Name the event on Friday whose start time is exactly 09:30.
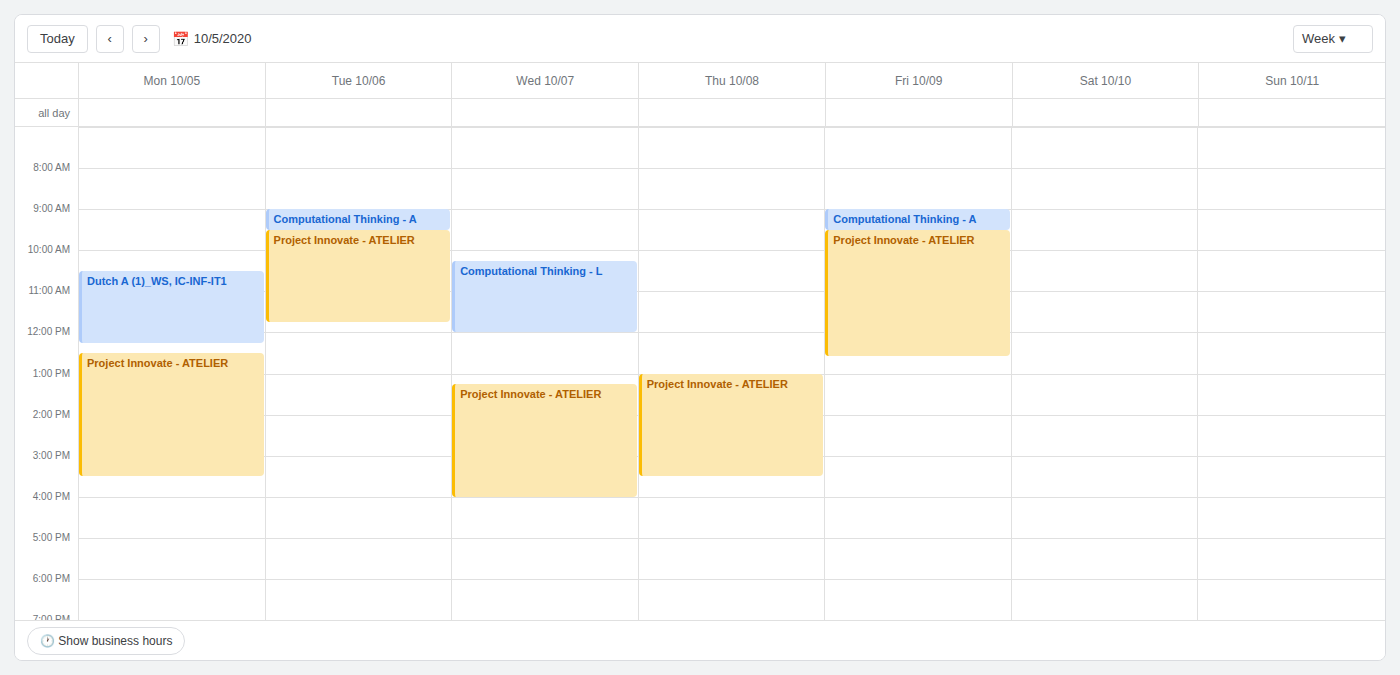
"Project Innovate - ATELIER"